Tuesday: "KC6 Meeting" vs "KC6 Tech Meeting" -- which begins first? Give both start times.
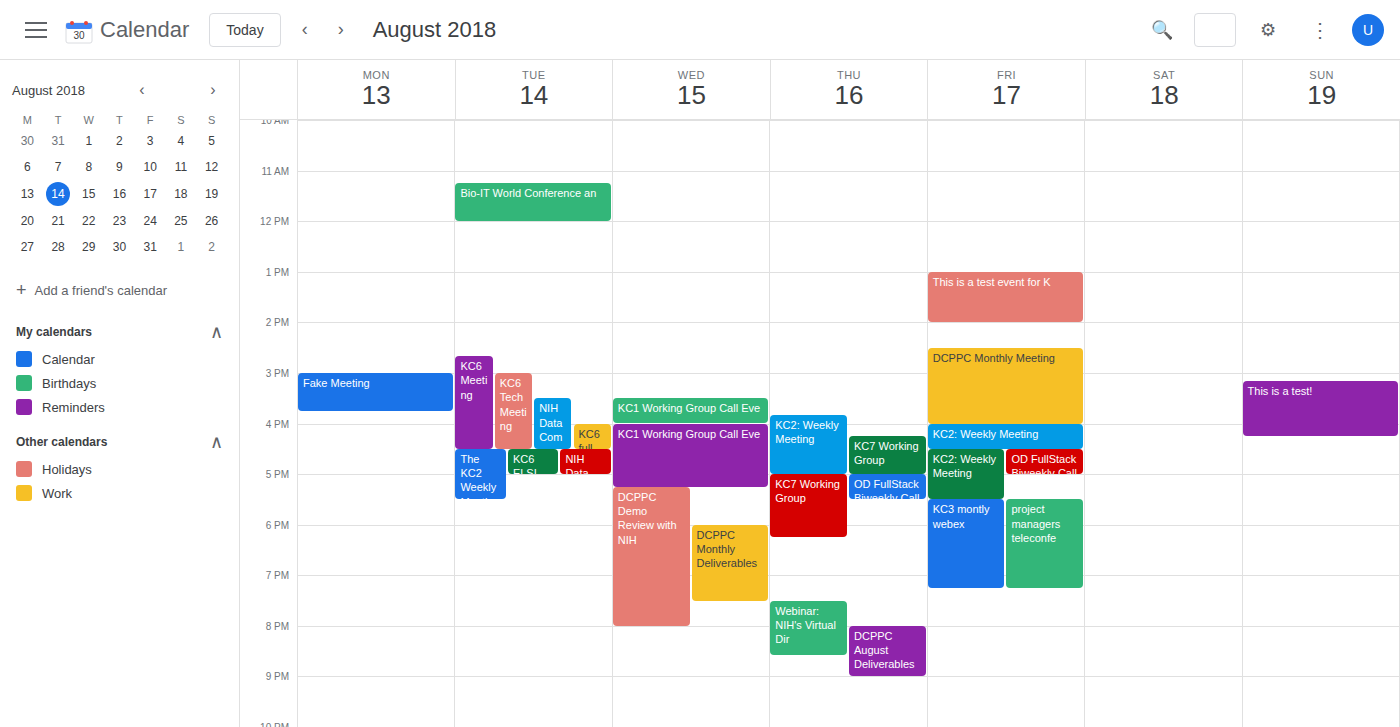
"KC6 Meeting" 2:40 PM; "KC6 Tech Meeting" 3:00 PM.